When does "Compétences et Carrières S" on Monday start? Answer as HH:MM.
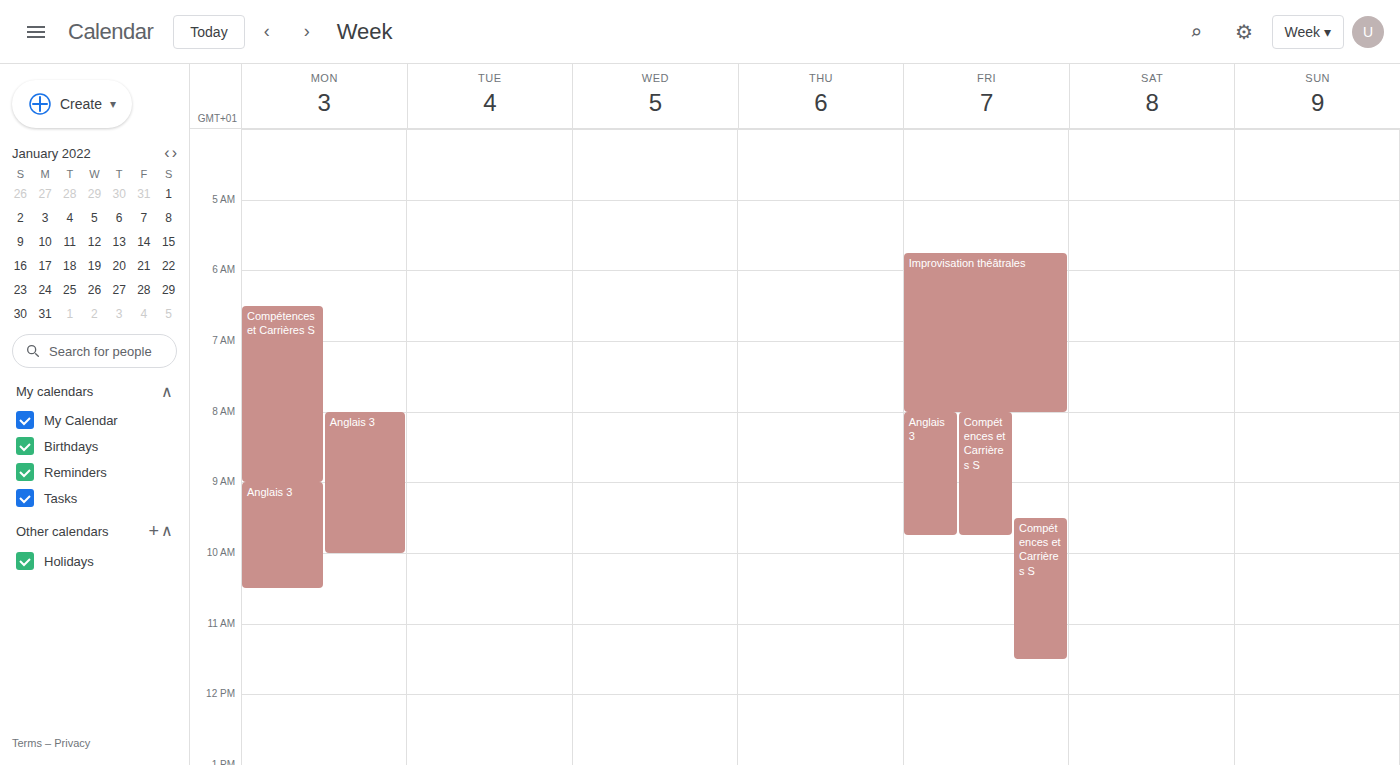
06:30